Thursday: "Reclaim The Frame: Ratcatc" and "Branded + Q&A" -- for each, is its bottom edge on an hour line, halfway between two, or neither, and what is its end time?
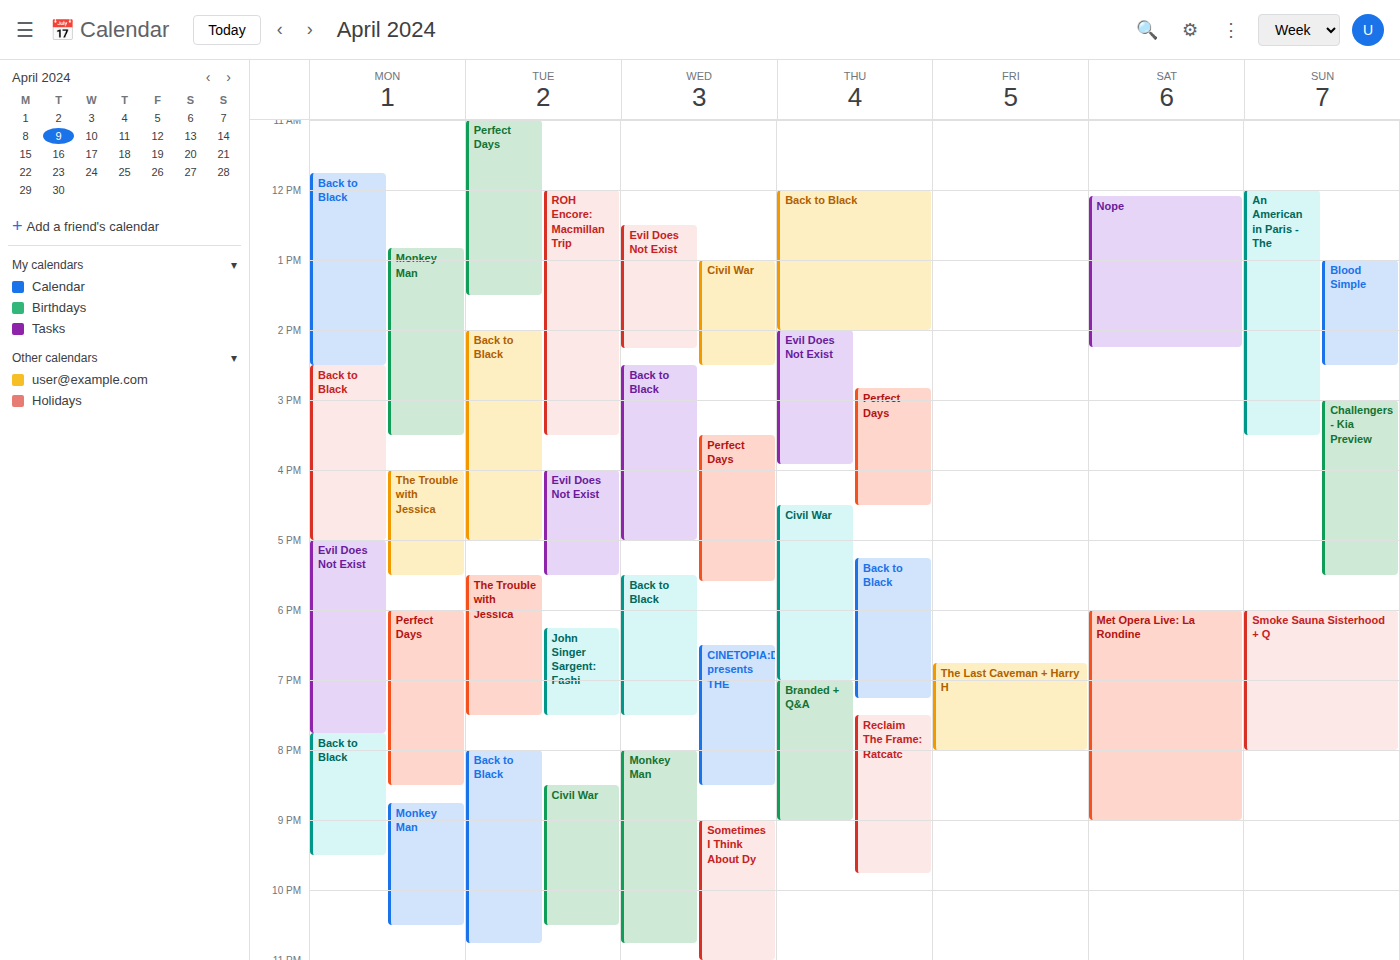
"Reclaim The Frame: Ratcatc": 9:45 PM, neither: three quarters of the way from the 9 PM line to the 10 PM line. "Branded + Q&A": 9:00 PM, exactly on the 9 PM line.